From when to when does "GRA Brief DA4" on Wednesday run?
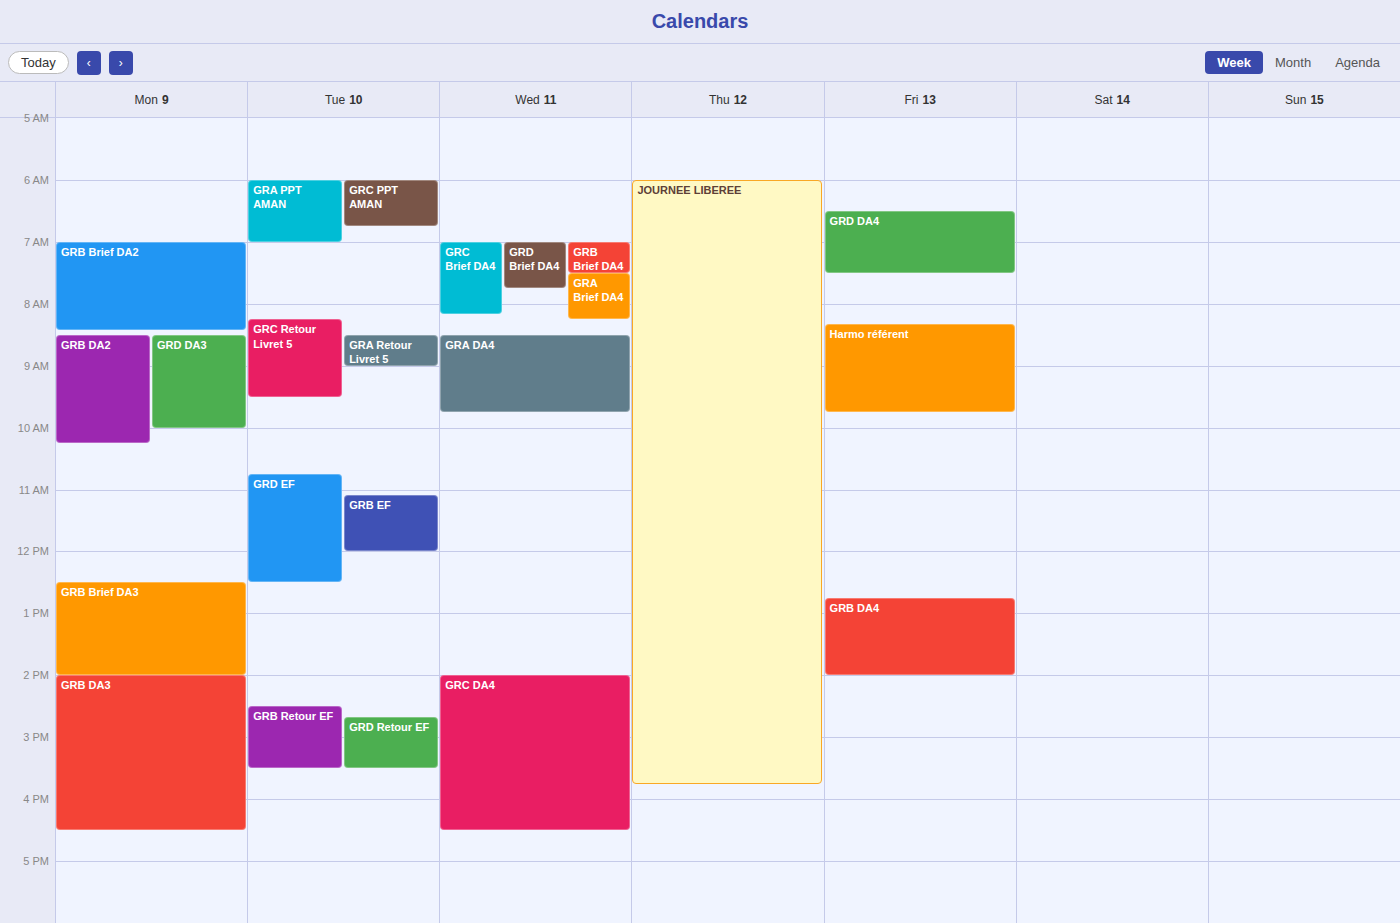
7:30 AM to 8:15 AM